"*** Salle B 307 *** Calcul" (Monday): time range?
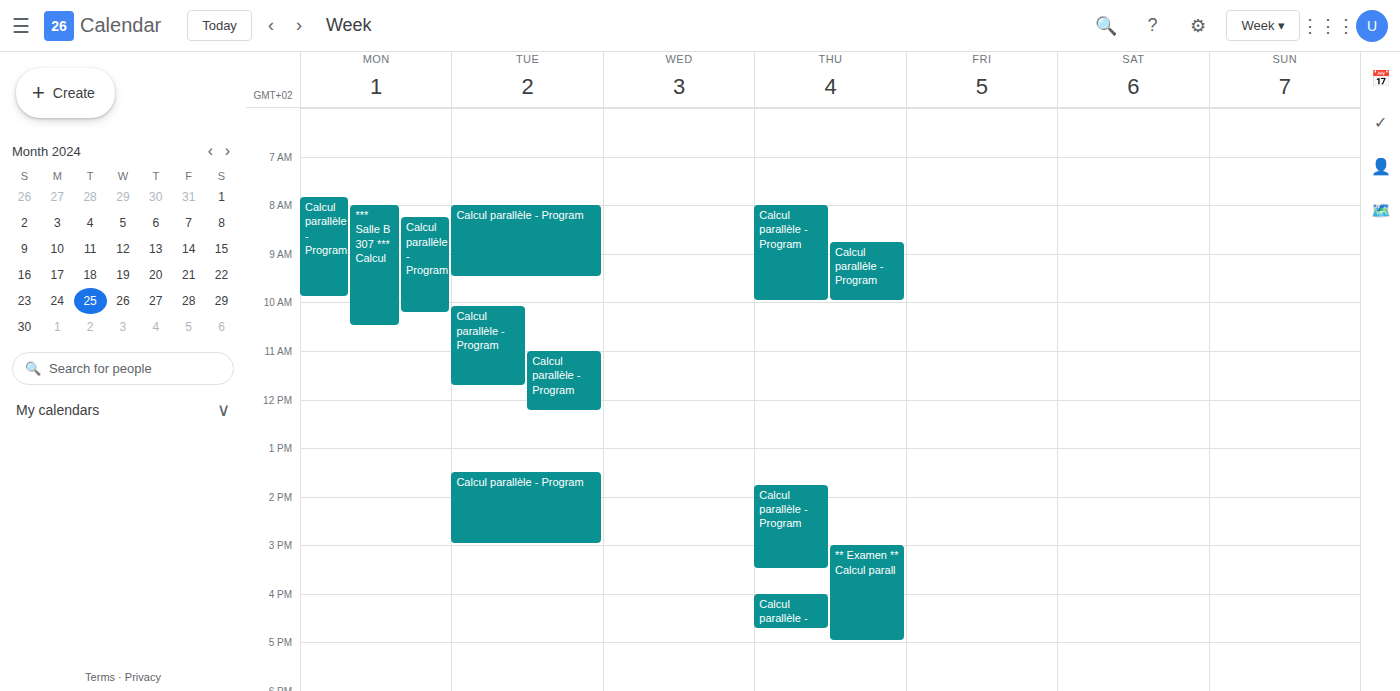
8:00 AM to 10:30 AM